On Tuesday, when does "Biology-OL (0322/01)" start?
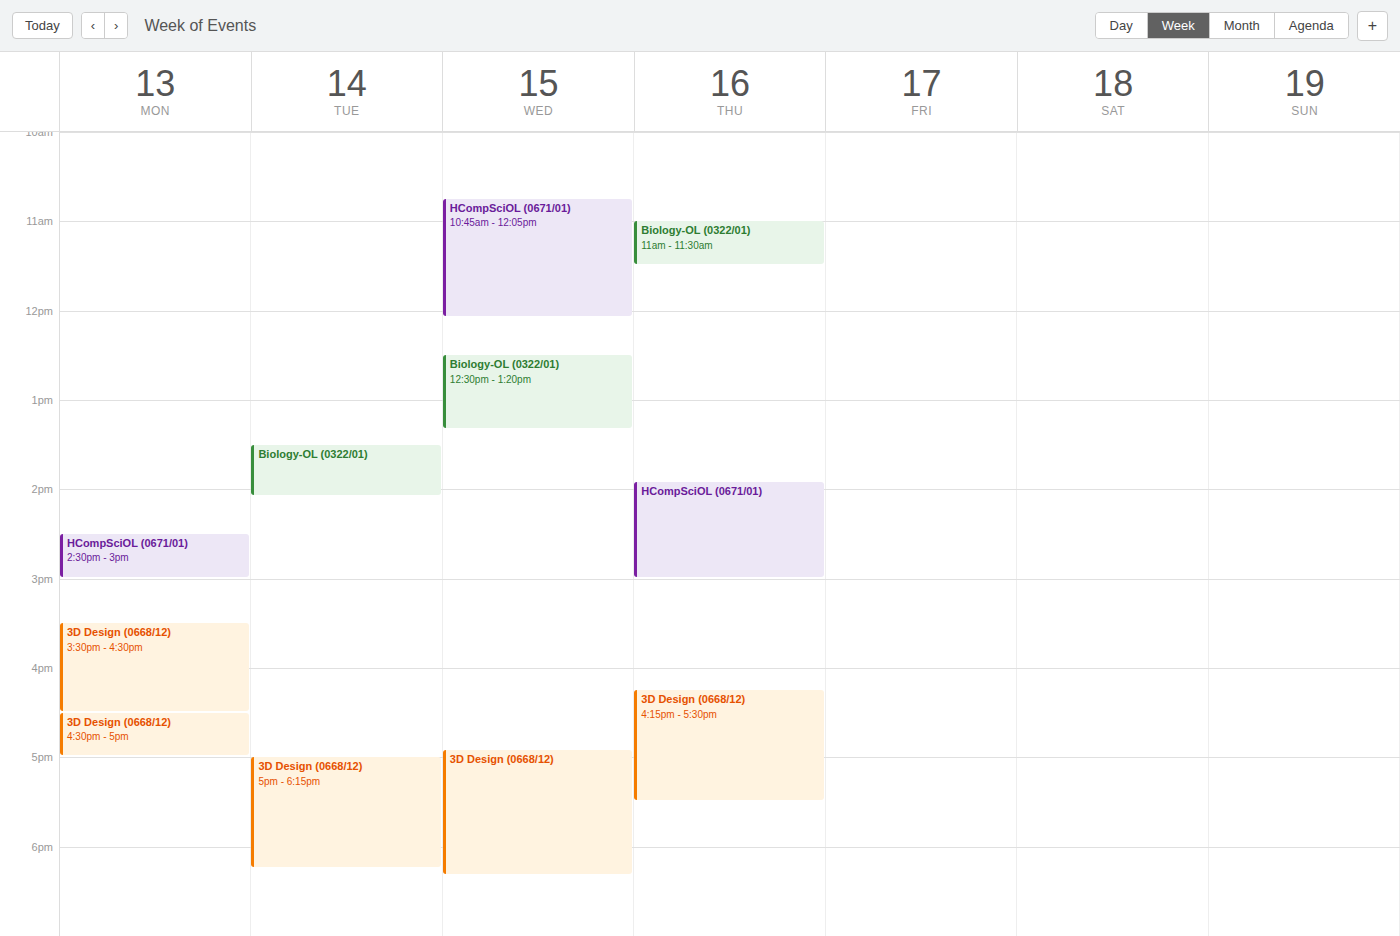
1:30 PM